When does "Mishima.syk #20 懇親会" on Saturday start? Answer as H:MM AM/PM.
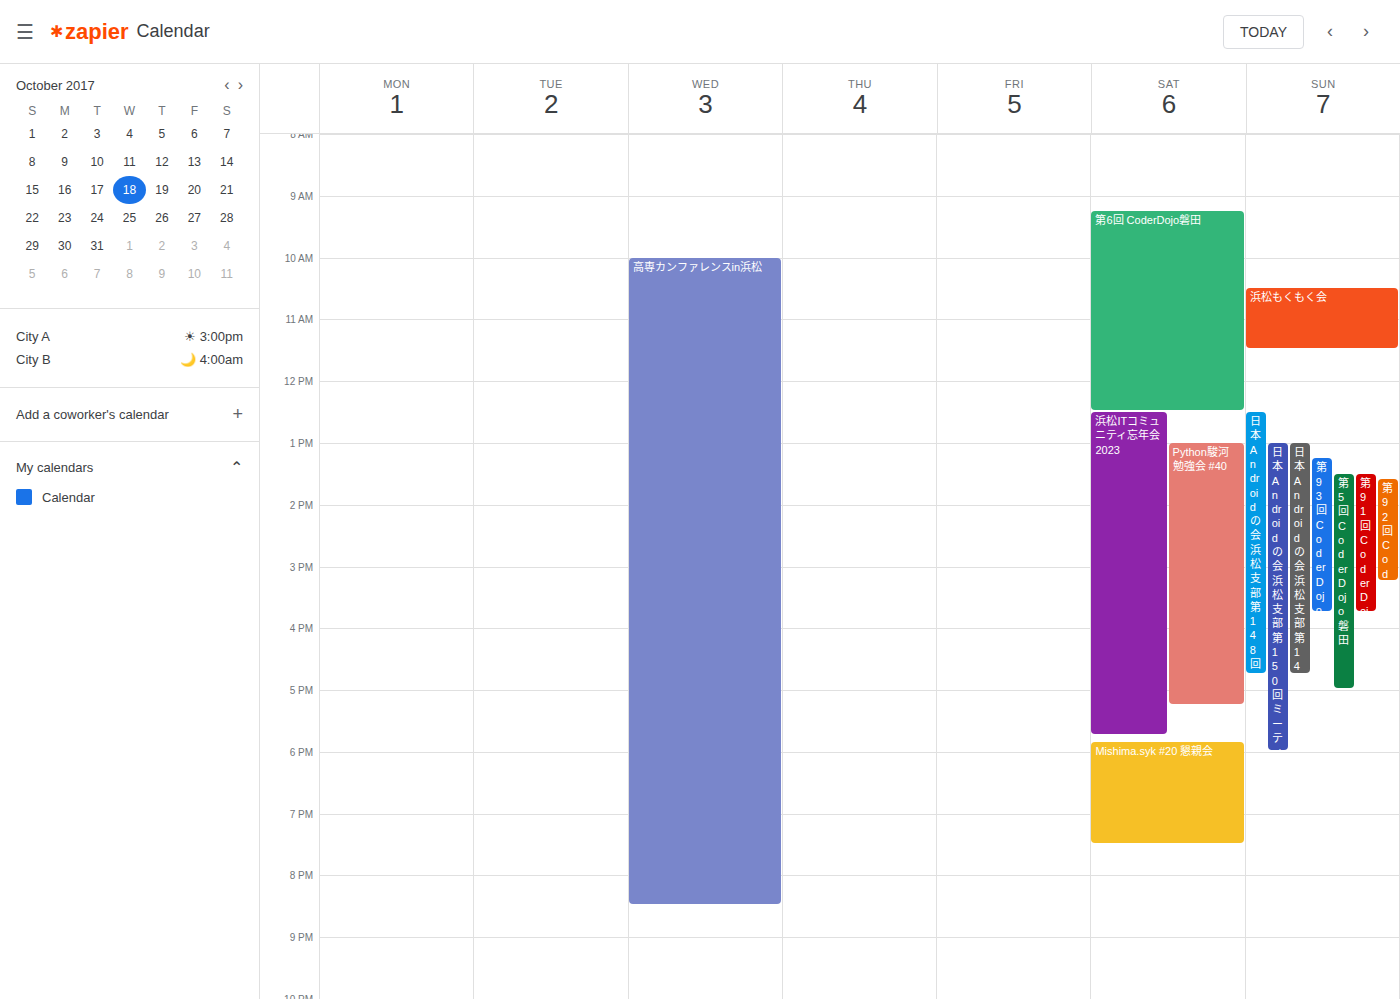
5:50 PM